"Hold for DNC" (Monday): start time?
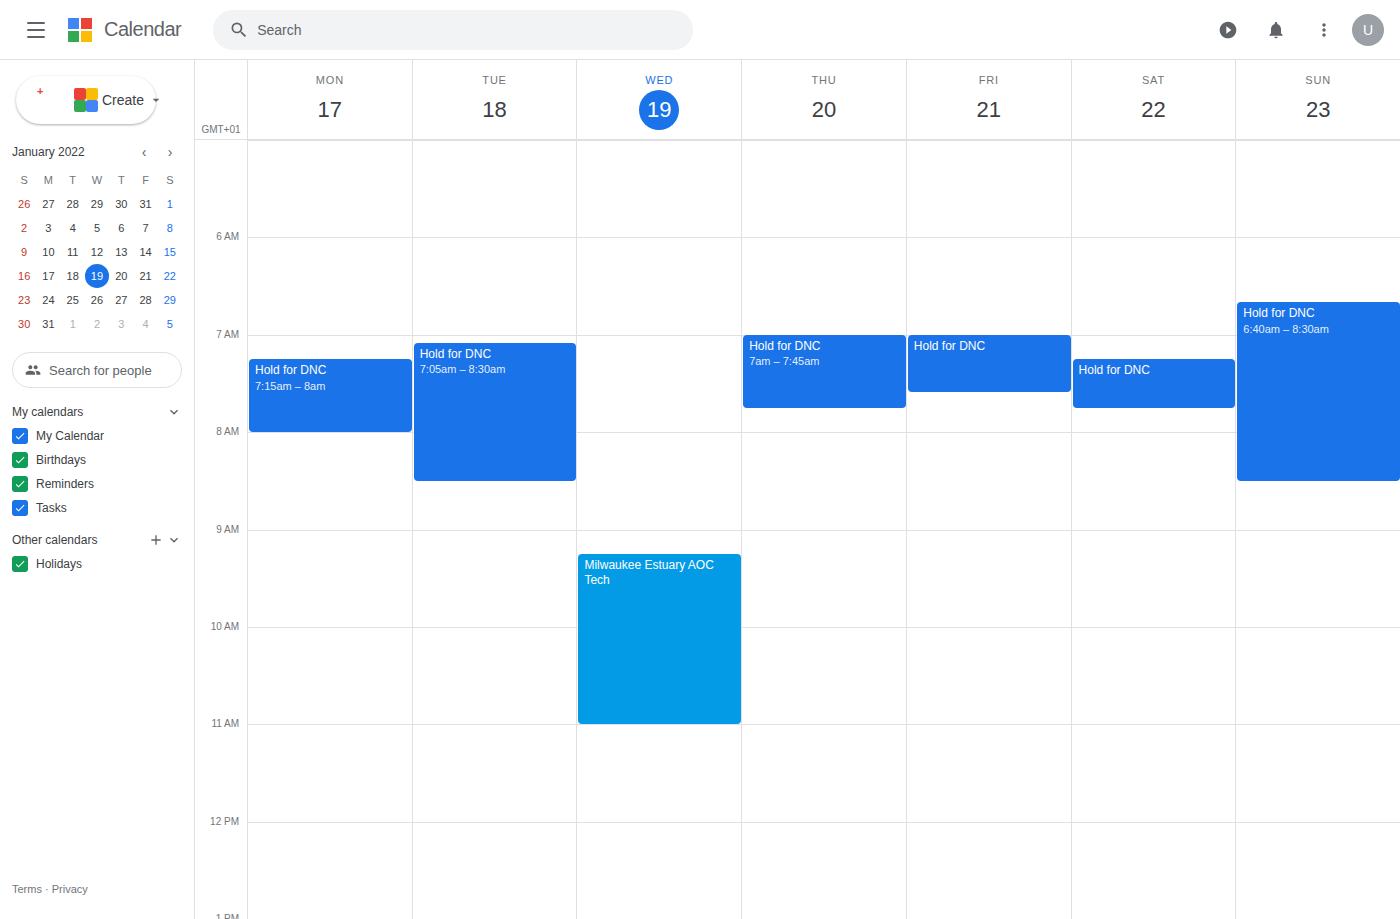
7:15 AM